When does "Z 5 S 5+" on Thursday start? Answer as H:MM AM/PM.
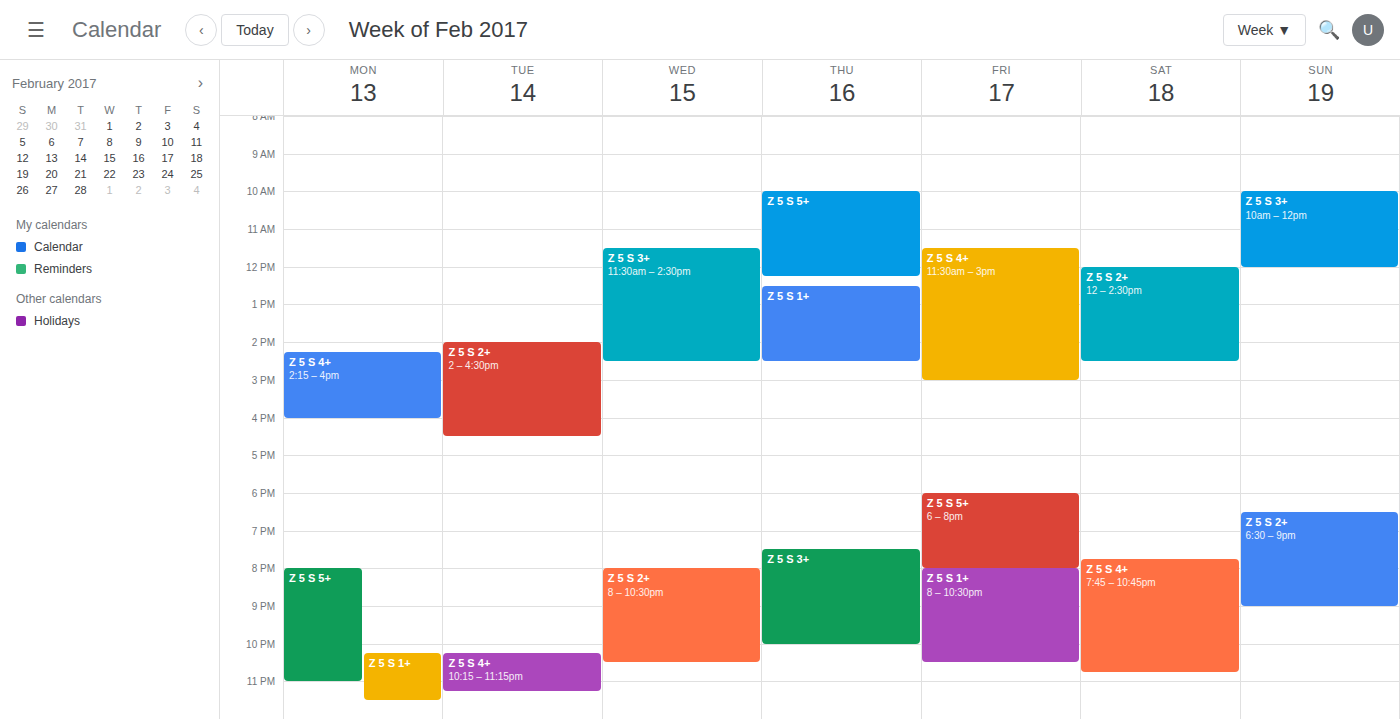
10:00 AM